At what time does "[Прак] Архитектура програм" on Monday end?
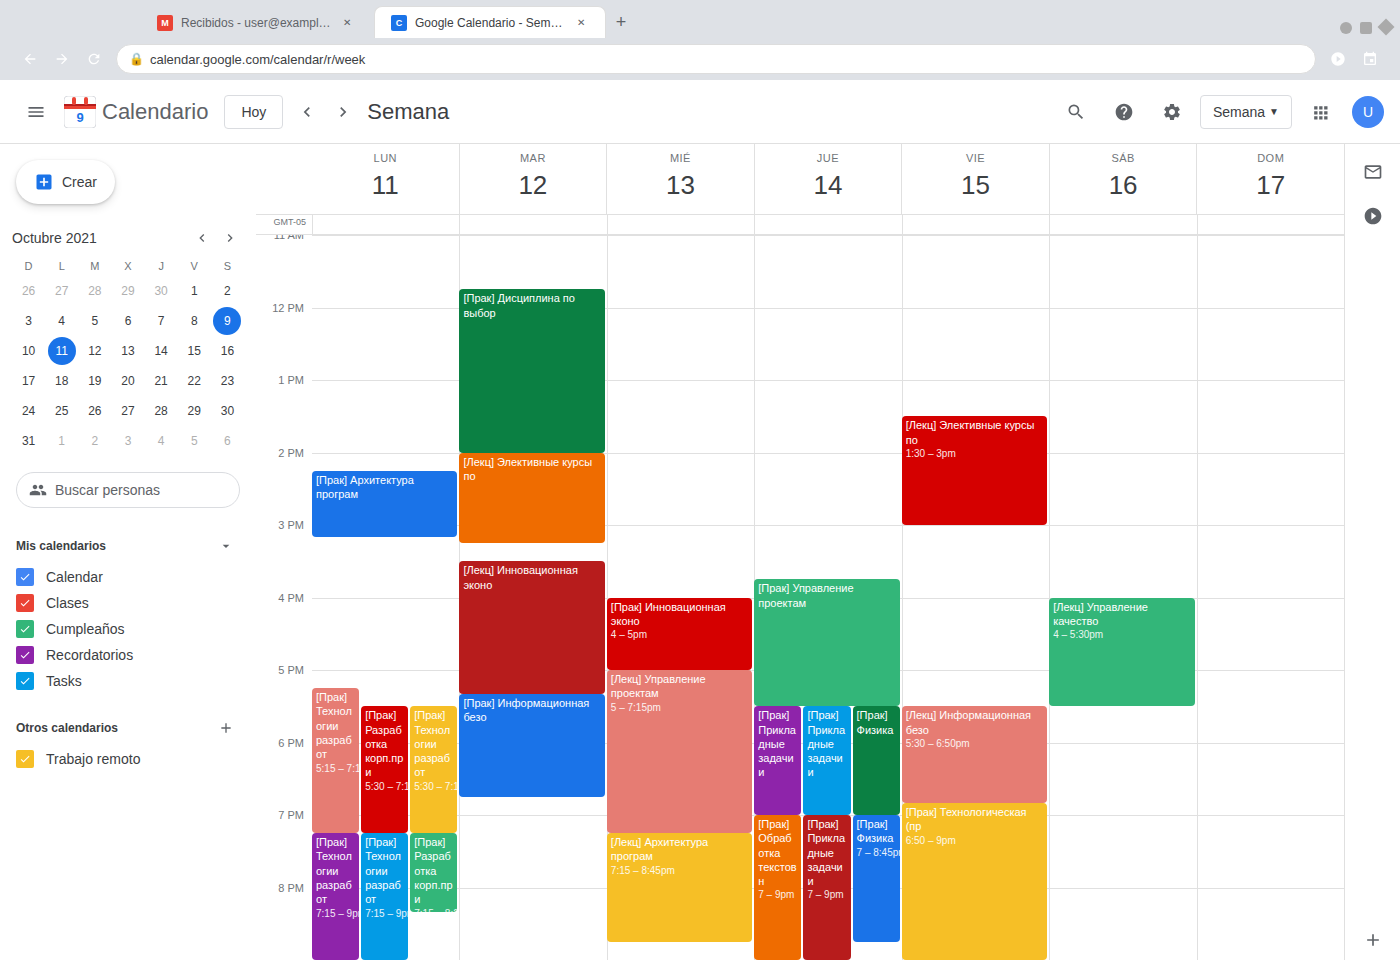
3:10 PM